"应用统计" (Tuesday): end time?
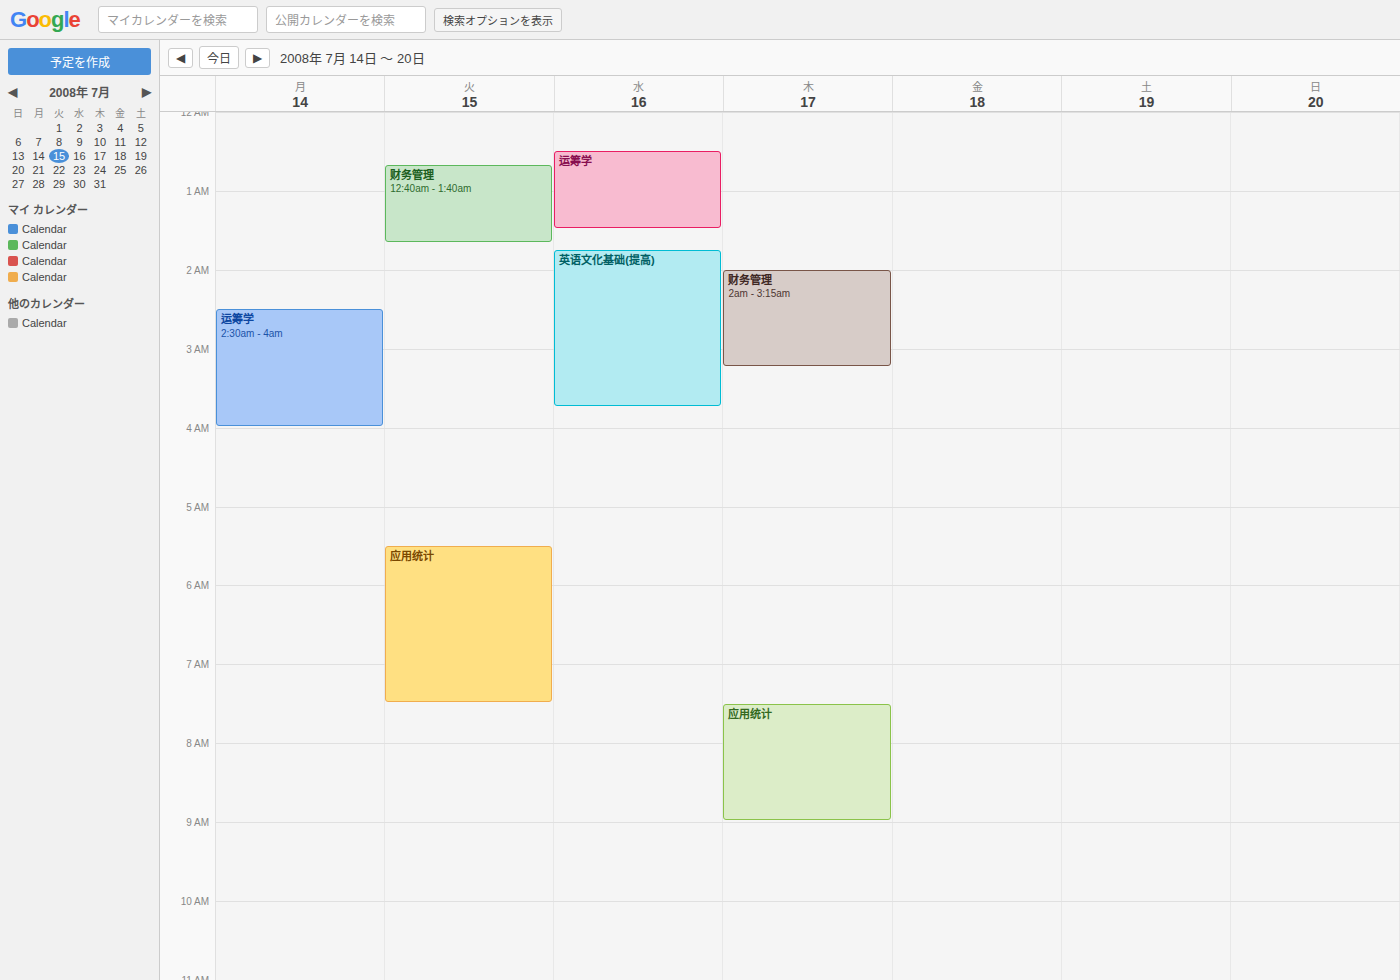
7:30 AM